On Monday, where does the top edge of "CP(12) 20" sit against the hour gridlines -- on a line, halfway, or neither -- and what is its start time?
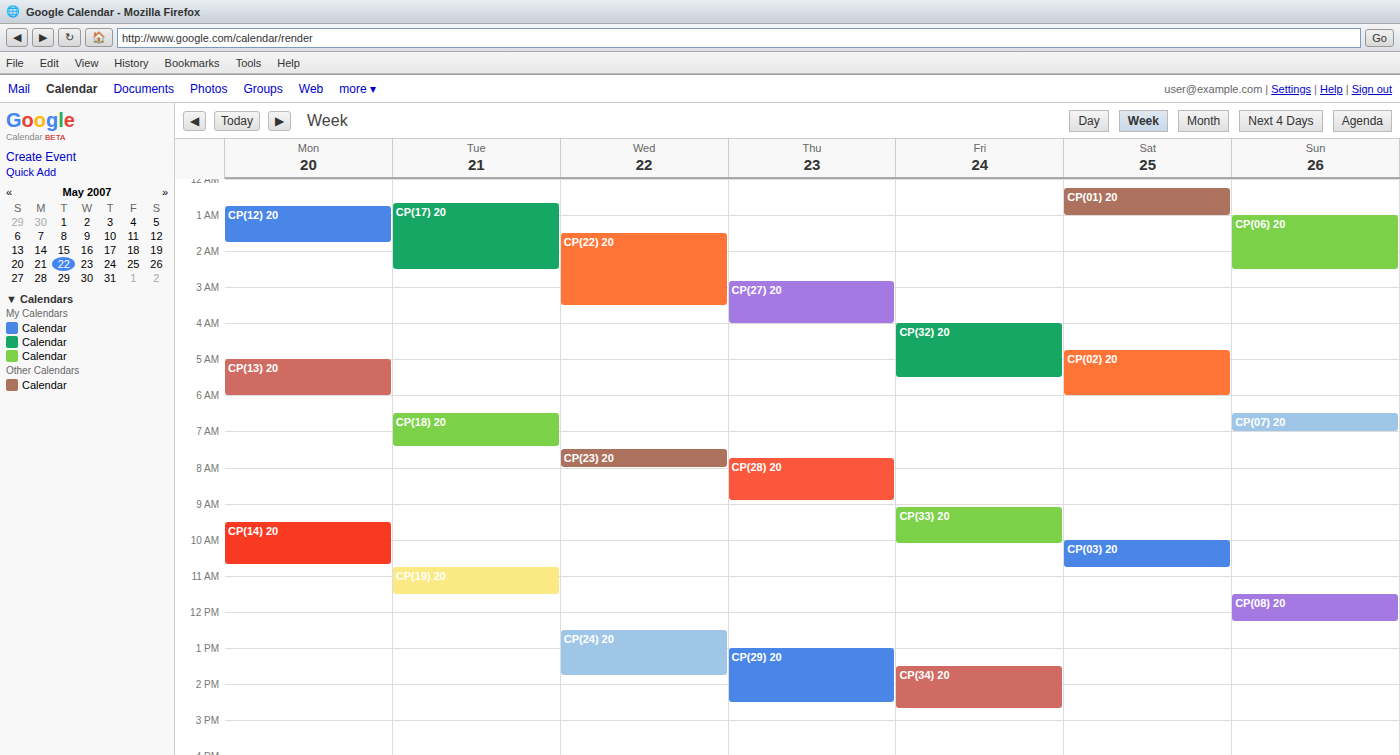
12:45 AM -- neither: three quarters of the way from the 12 AM line to the 1 AM line.